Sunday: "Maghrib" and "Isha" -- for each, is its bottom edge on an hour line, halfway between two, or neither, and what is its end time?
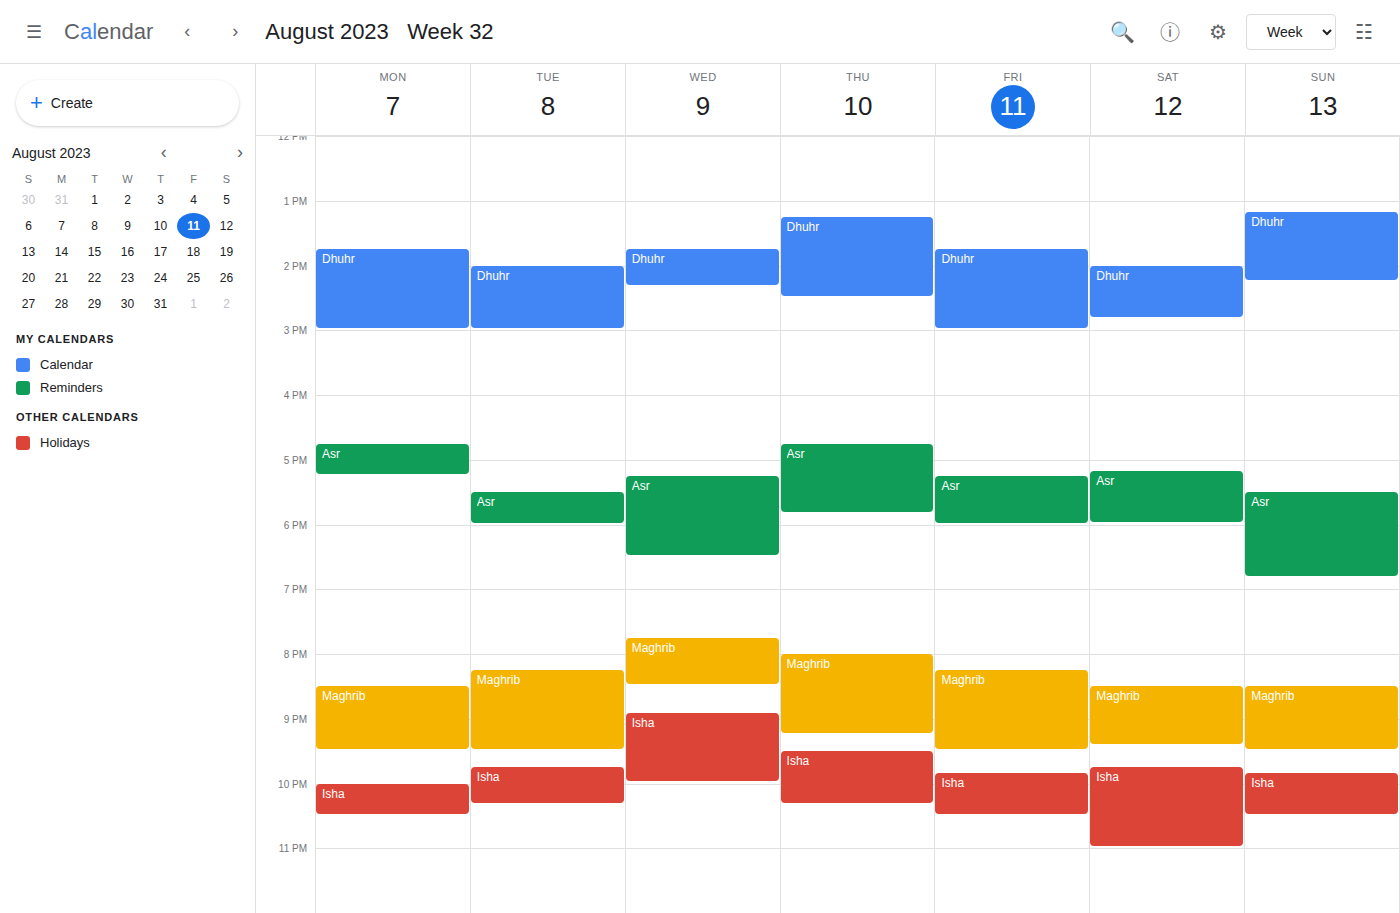
"Maghrib": 9:30 PM, halfway between the 9 PM and 10 PM lines. "Isha": 10:30 PM, halfway between the 10 PM and 11 PM lines.